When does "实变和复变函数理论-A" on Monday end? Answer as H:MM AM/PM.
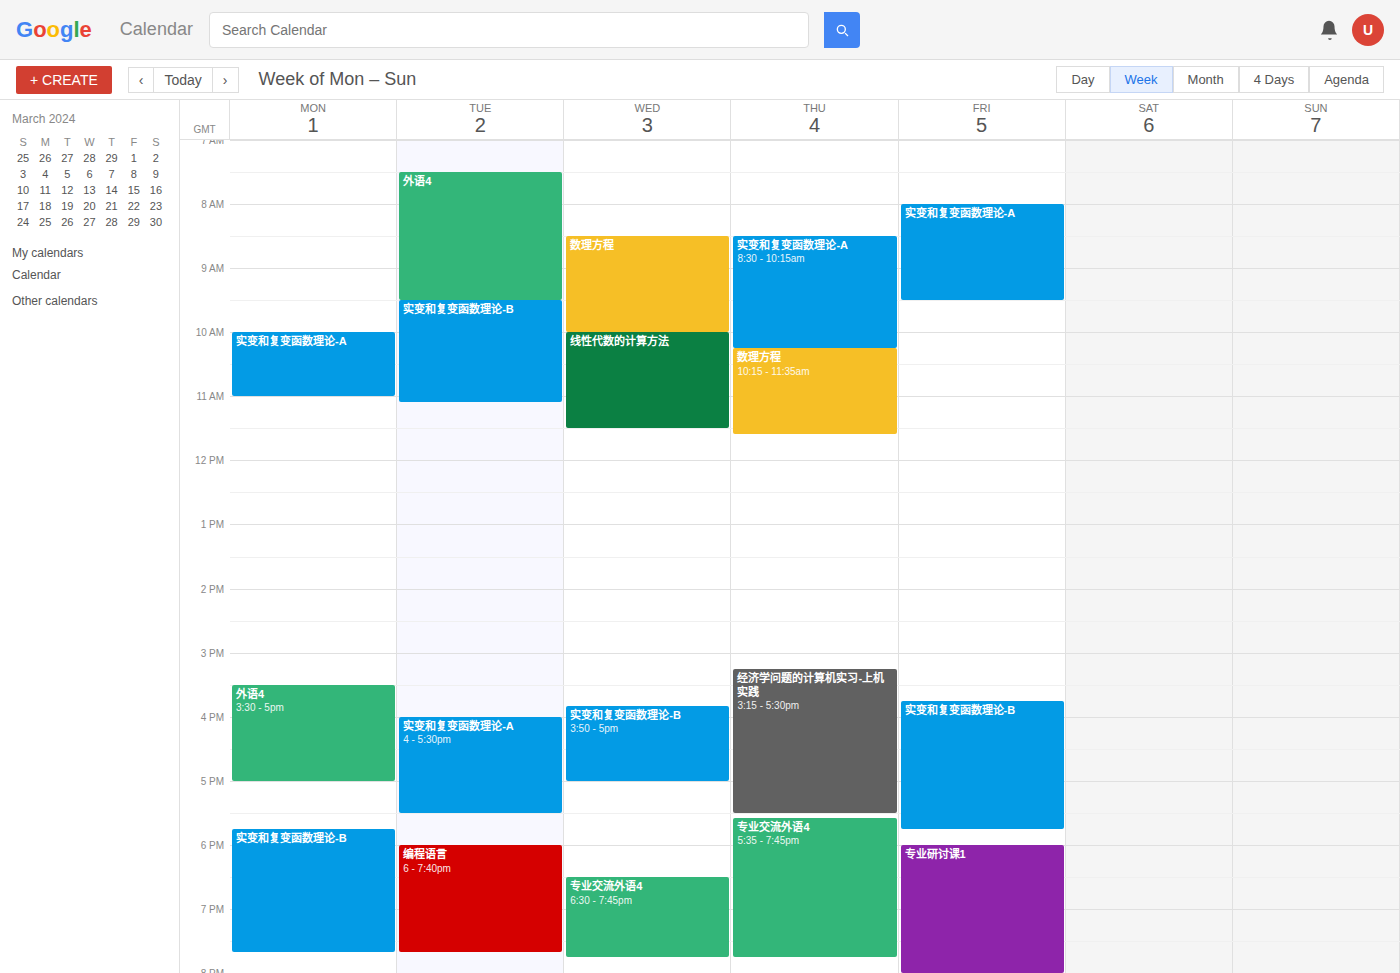
11:00 AM